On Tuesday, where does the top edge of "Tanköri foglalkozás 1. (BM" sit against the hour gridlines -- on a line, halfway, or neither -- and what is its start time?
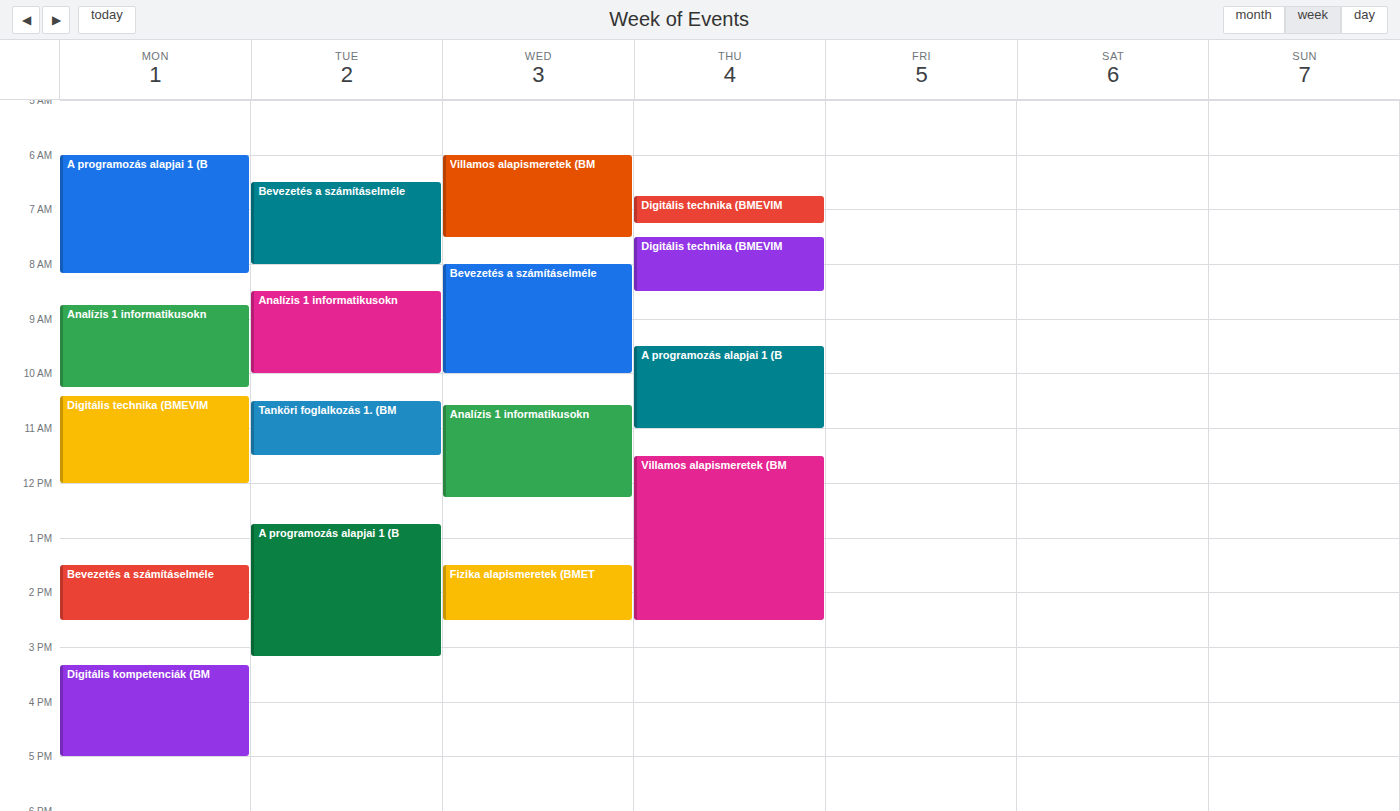
10:30 AM -- halfway between the 10 AM and 11 AM lines.